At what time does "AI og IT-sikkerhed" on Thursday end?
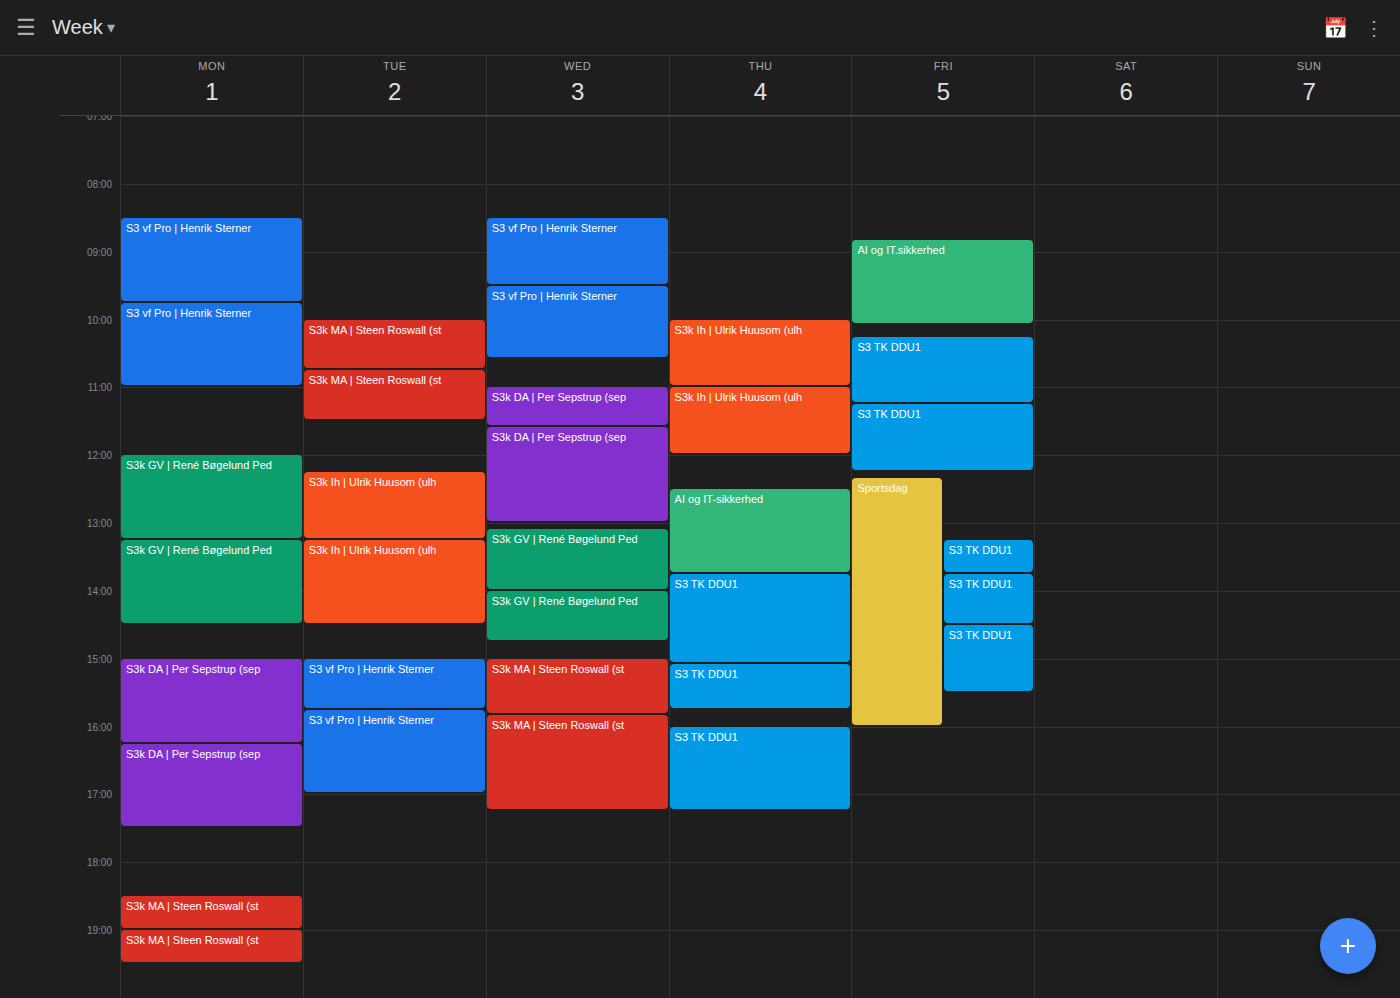
13:45